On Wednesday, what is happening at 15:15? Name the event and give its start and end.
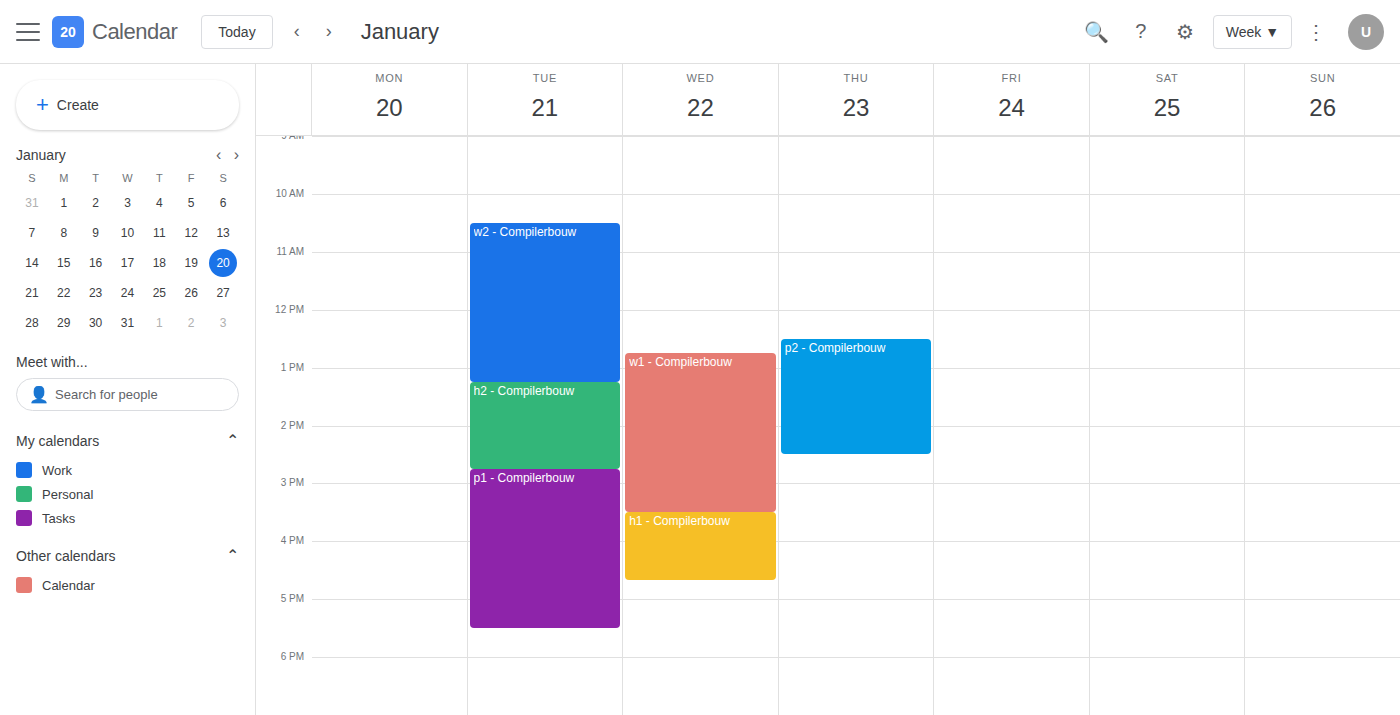
"w1 - Compilerbouw", 12:45 to 15:30